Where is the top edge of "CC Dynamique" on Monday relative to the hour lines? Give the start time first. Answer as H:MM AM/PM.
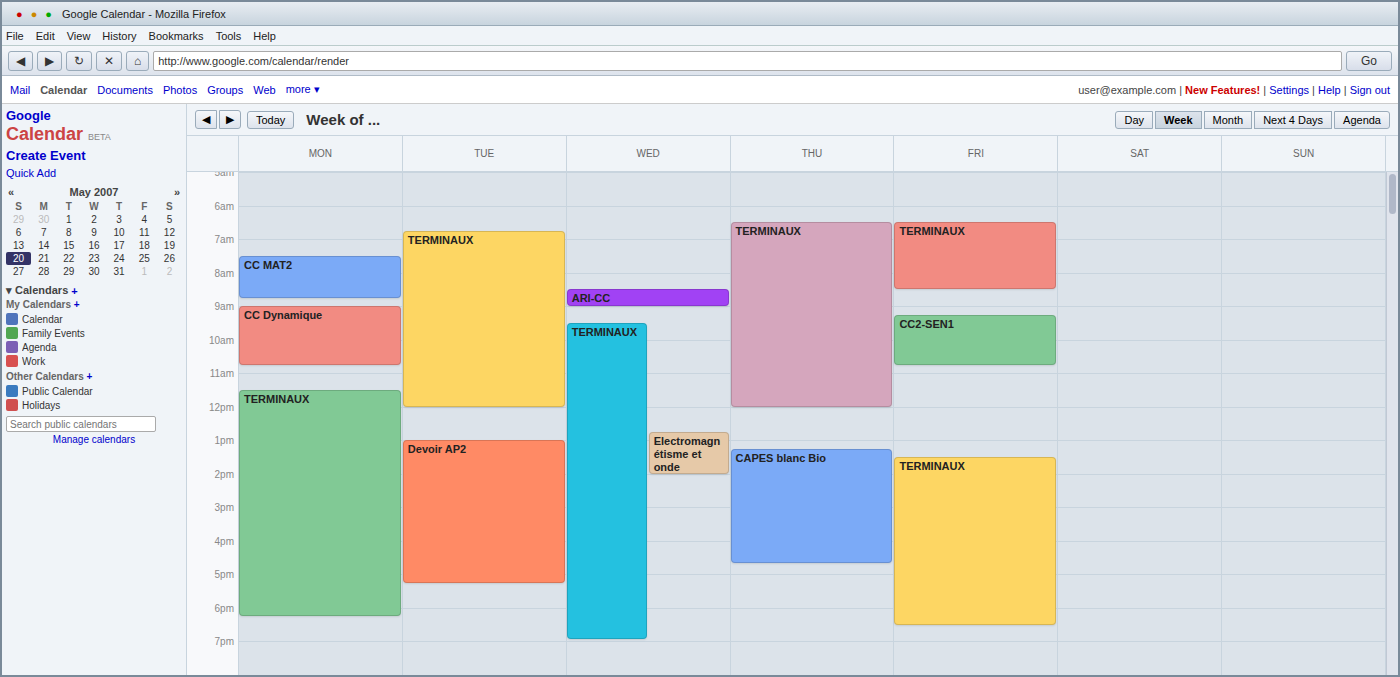
9:00 AM -- exactly on the 9 AM line.